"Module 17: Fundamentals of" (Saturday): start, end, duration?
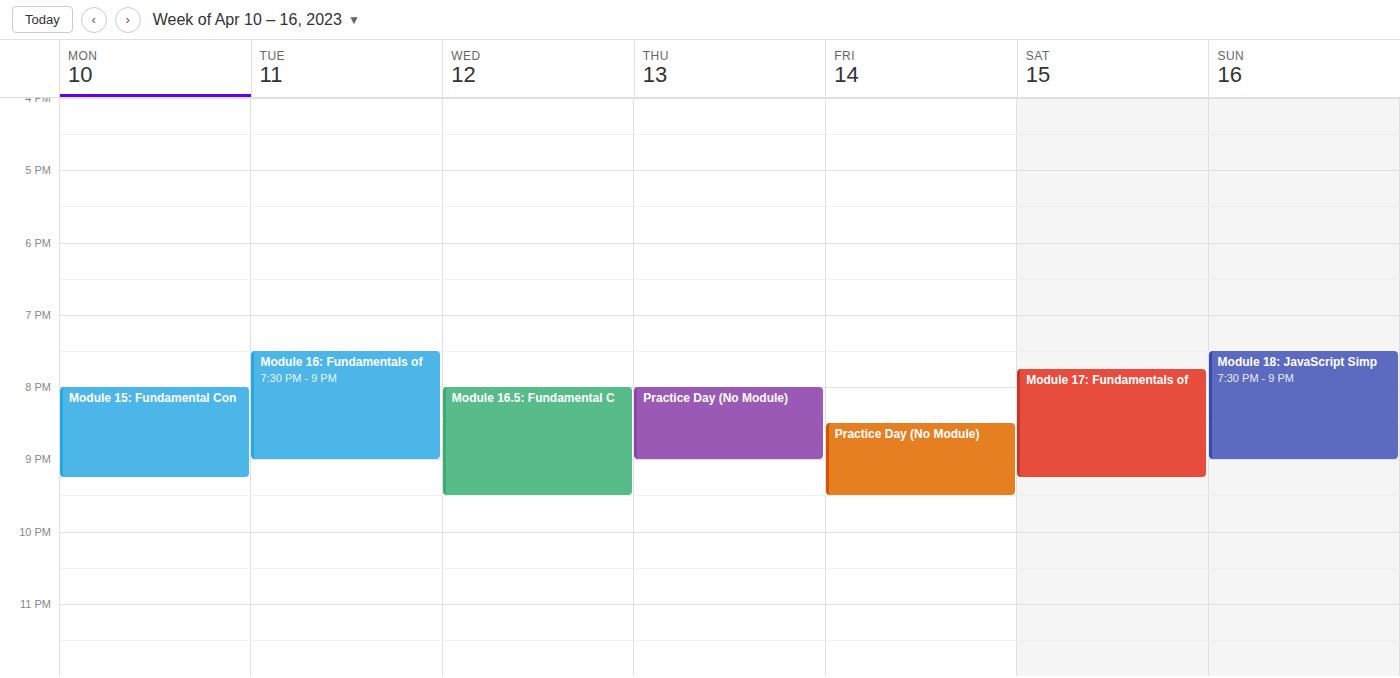
19:45 to 21:15, 1 hour 30 minutes